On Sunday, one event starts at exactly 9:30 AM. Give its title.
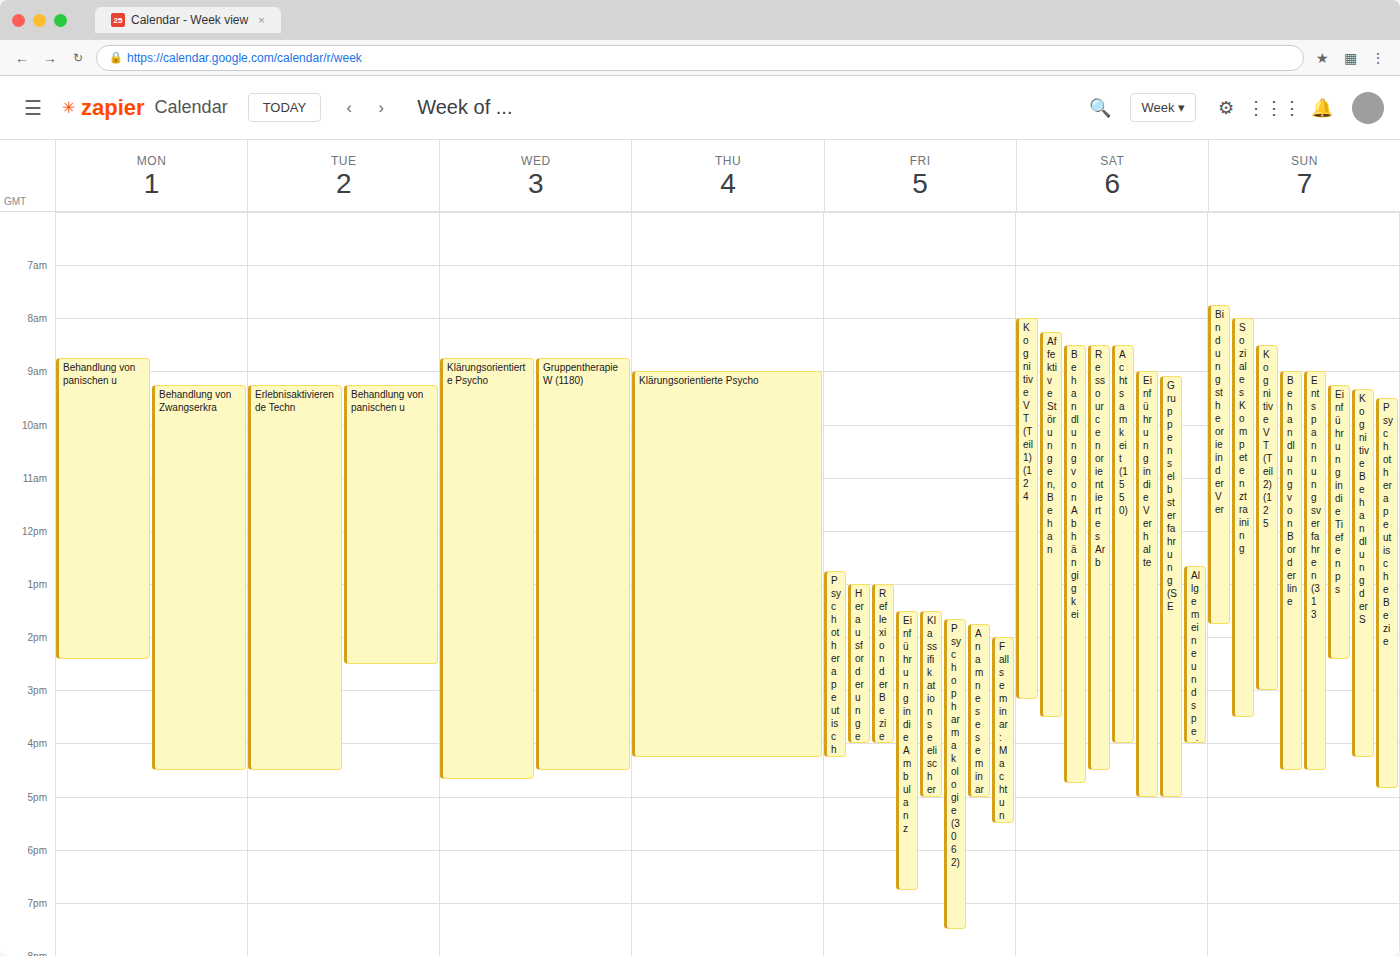
"Psychotherapeutische Bezie"